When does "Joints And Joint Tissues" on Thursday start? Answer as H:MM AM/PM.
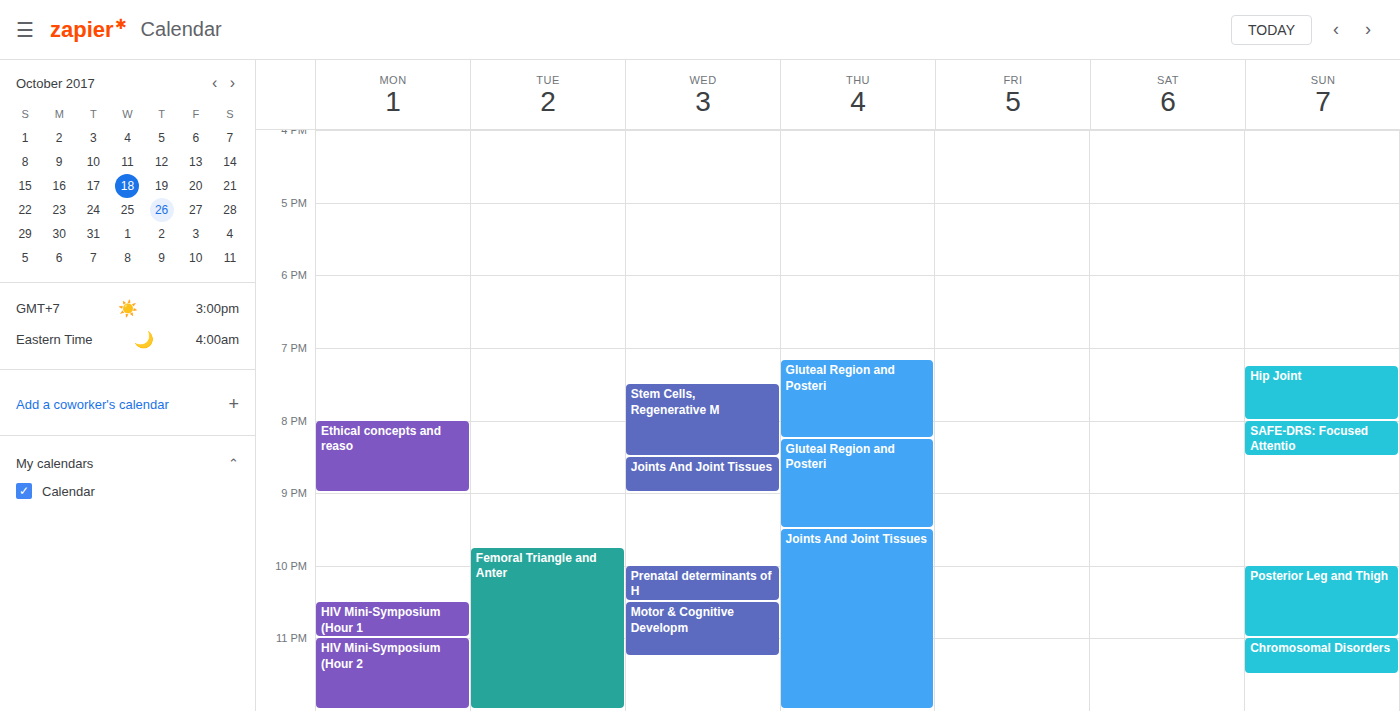
9:30 PM